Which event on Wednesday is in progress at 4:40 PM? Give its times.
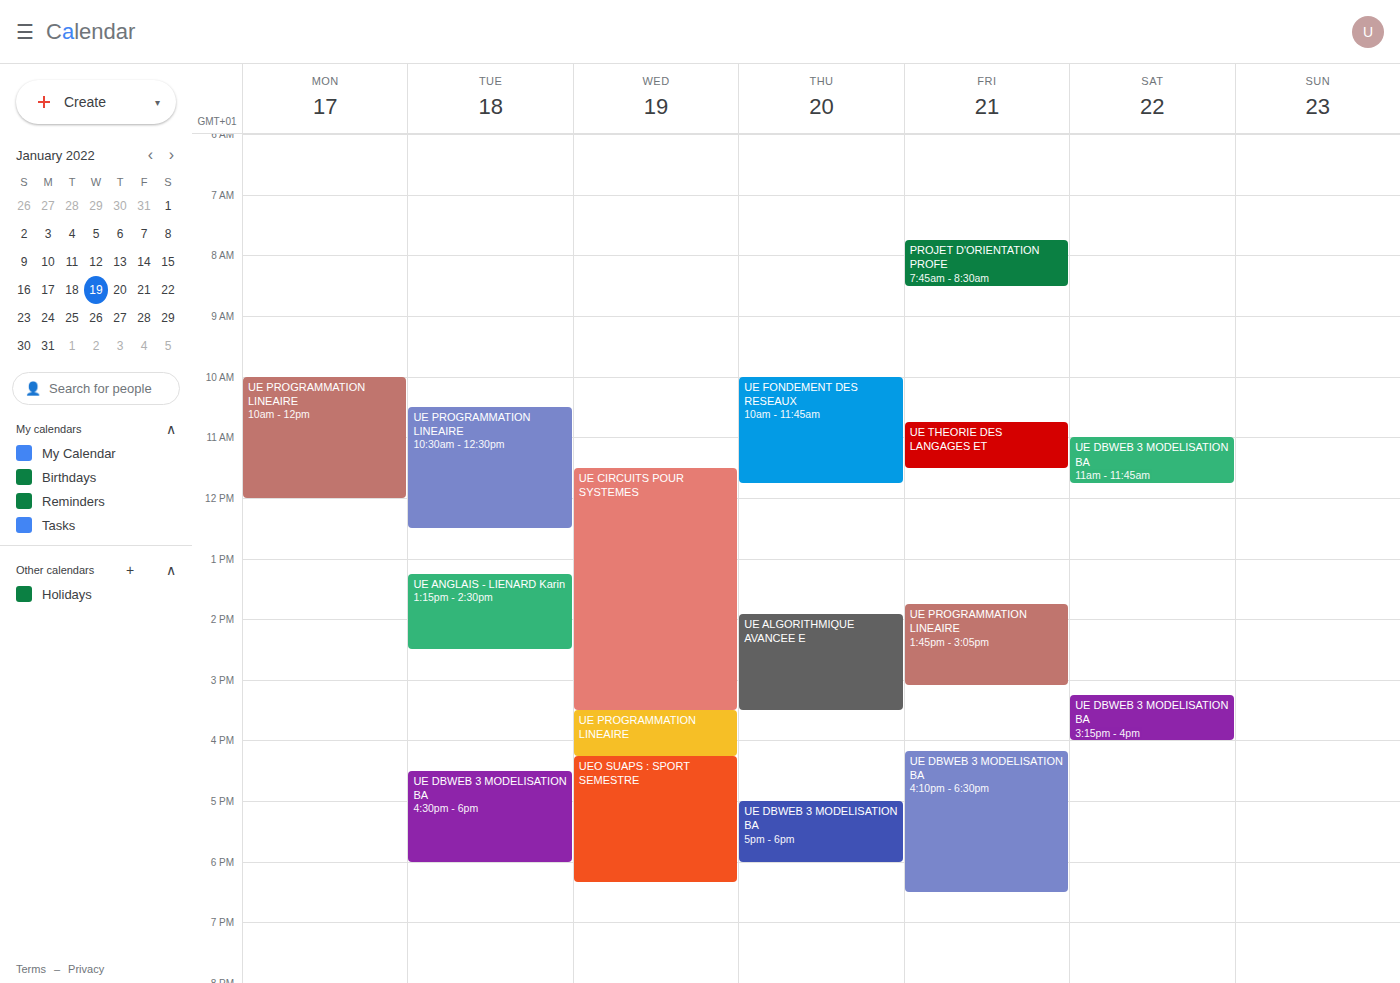
"UEO SUAPS : SPORT SEMESTRE", 4:15 PM to 6:20 PM